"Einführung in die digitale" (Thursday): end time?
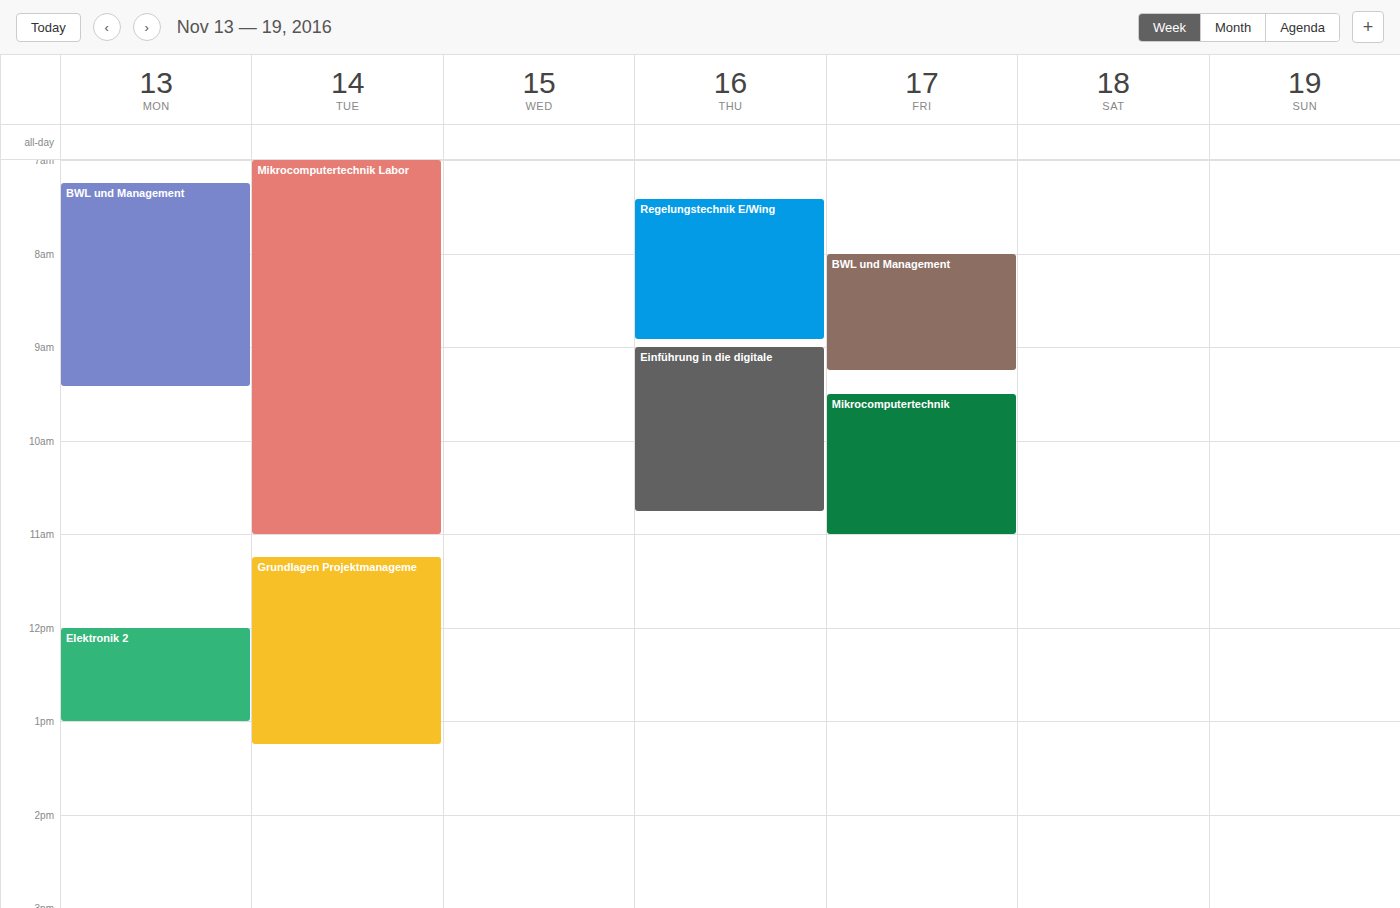
10:45 AM